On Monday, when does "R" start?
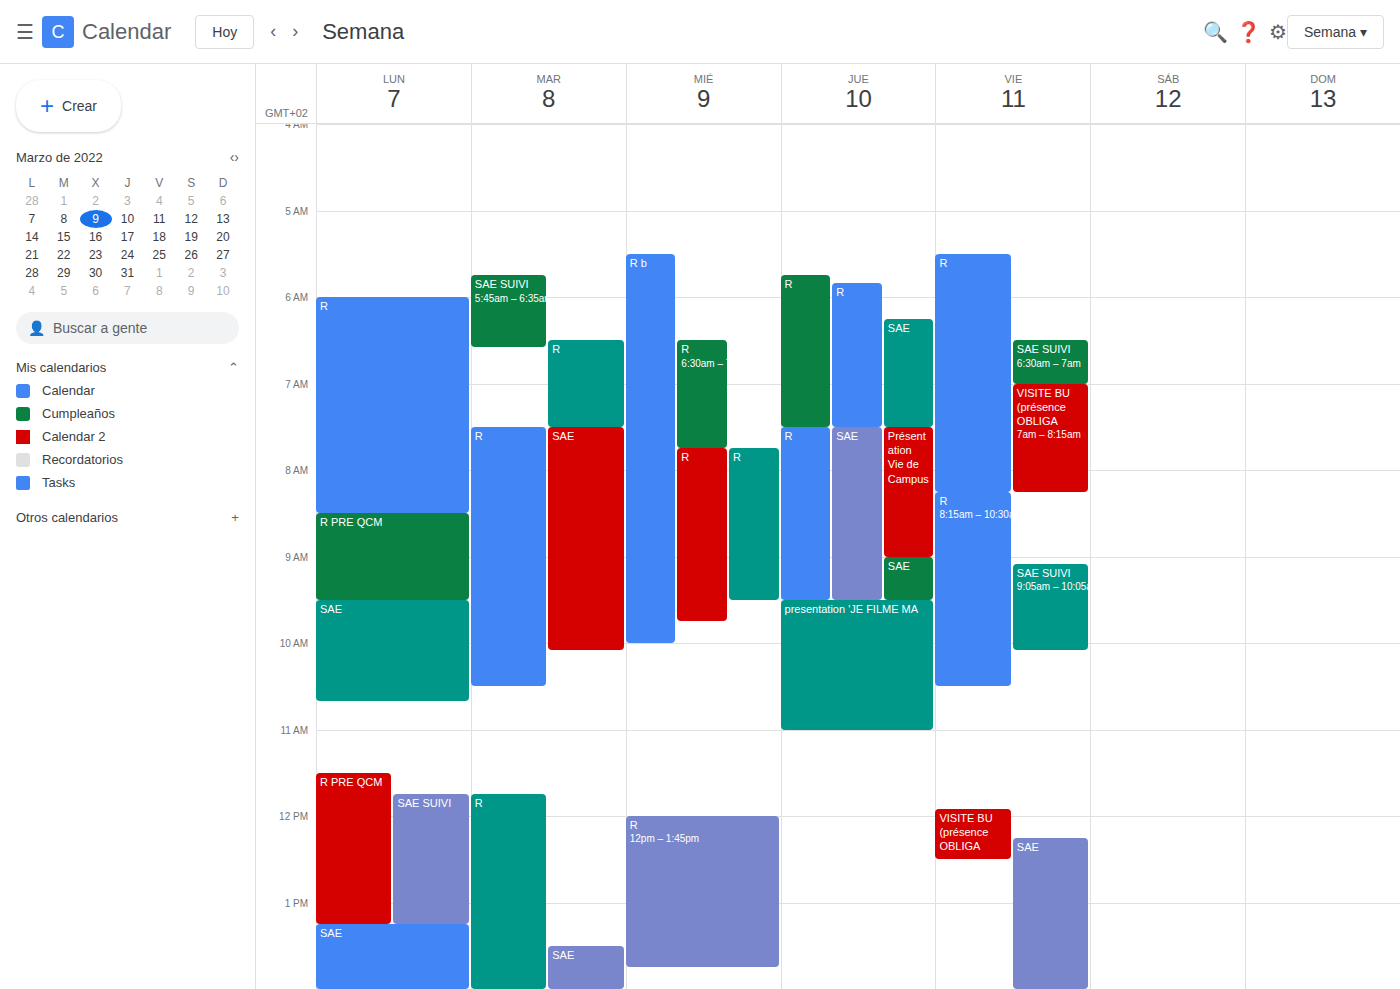
6:00 AM